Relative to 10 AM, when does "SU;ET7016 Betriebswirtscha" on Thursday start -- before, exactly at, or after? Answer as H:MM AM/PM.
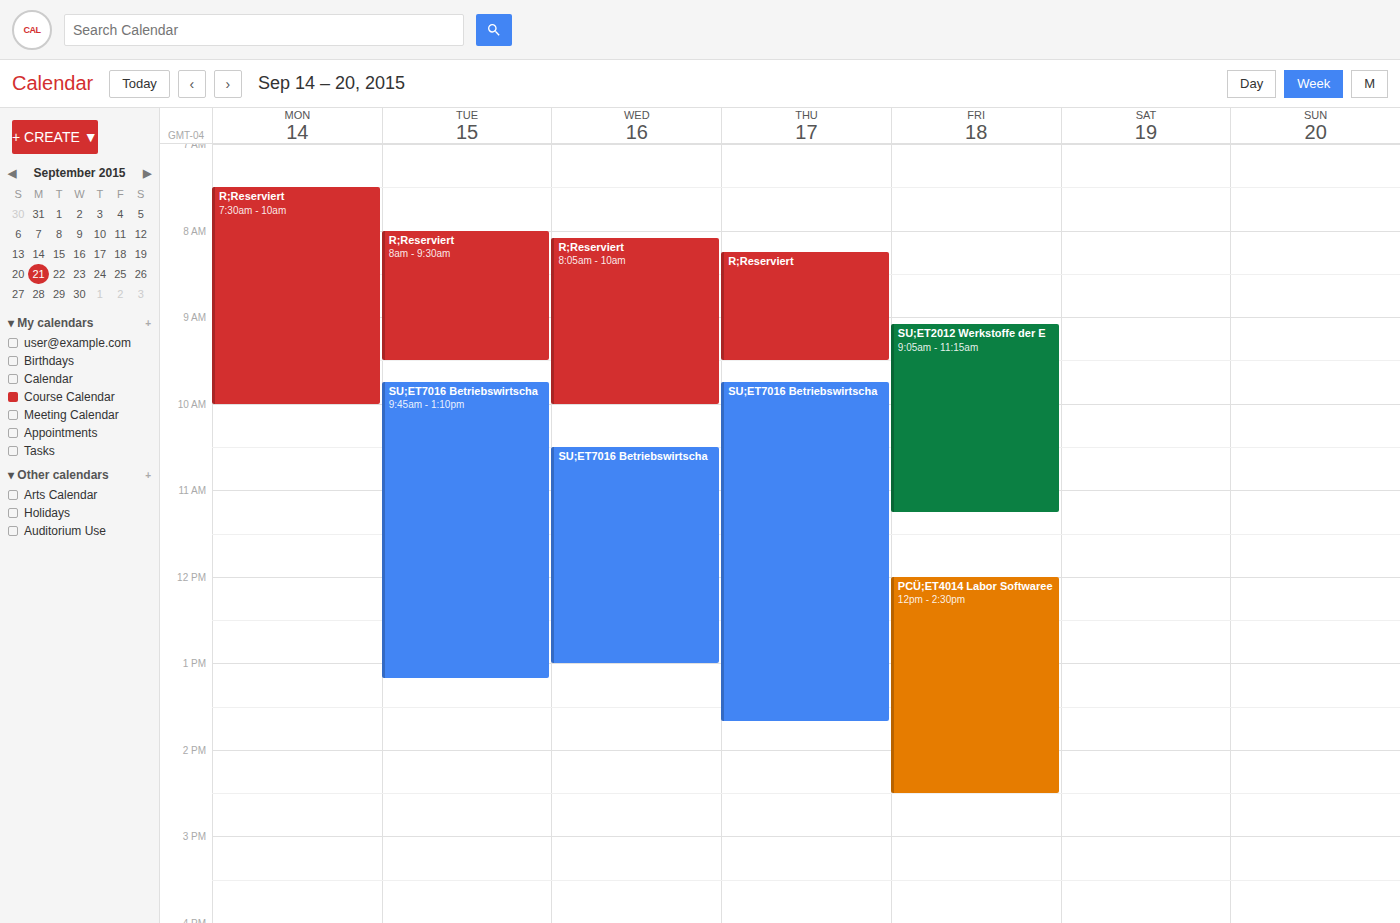
9:45 AM -- before 10 AM, 15 minutes above the 10 AM line.